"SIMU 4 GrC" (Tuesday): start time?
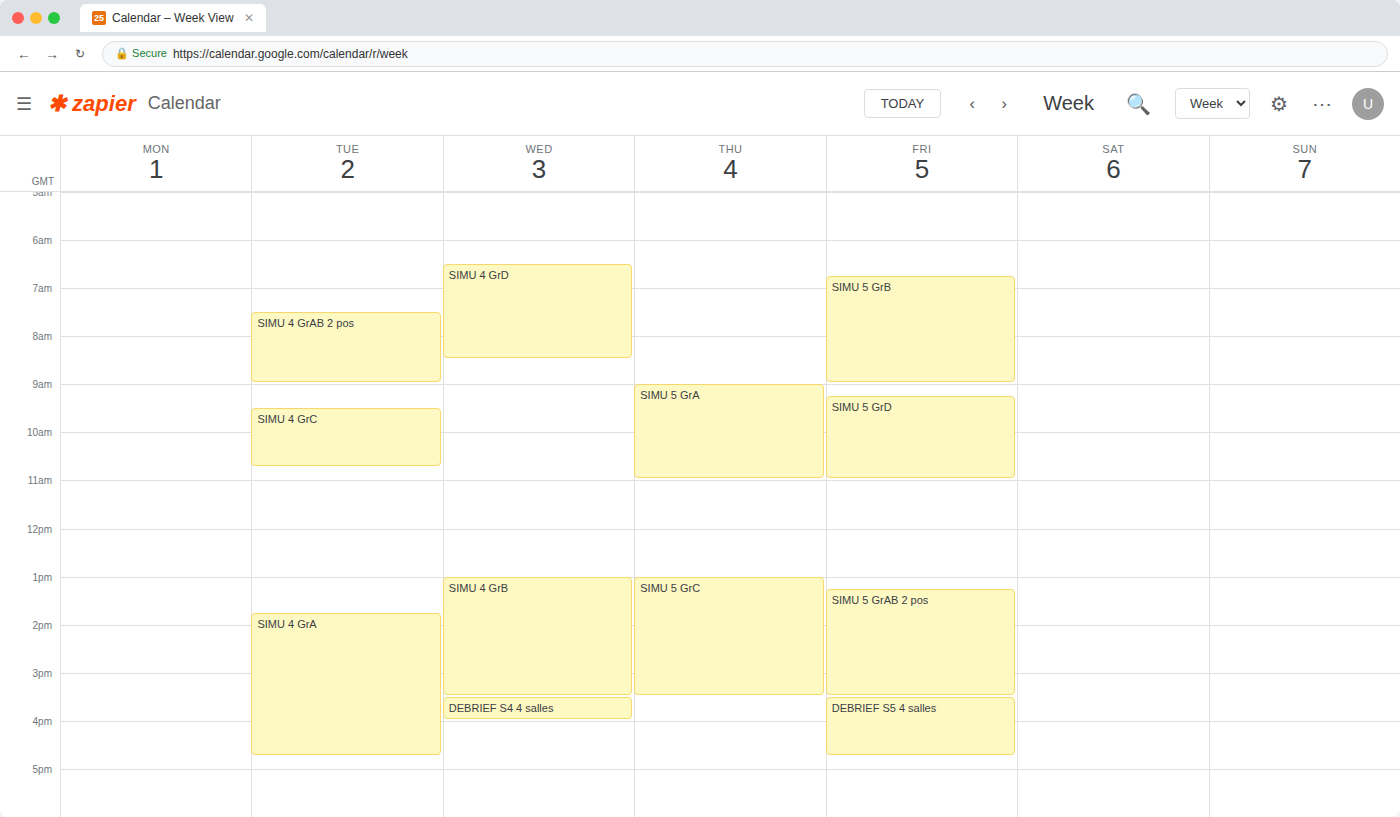
9:30 AM